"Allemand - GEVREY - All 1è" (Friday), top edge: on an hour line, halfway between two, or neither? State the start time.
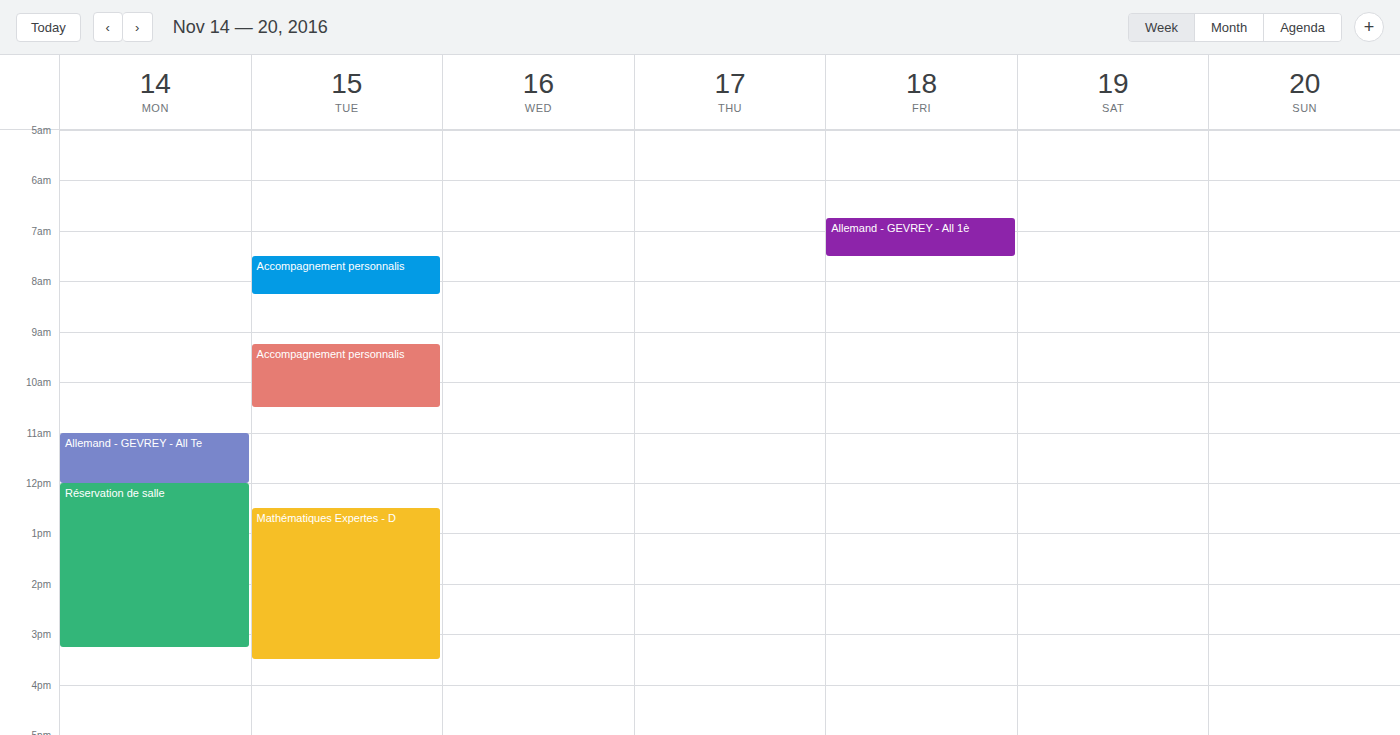
6:45 AM -- neither: three quarters of the way from the 6 AM line to the 7 AM line.